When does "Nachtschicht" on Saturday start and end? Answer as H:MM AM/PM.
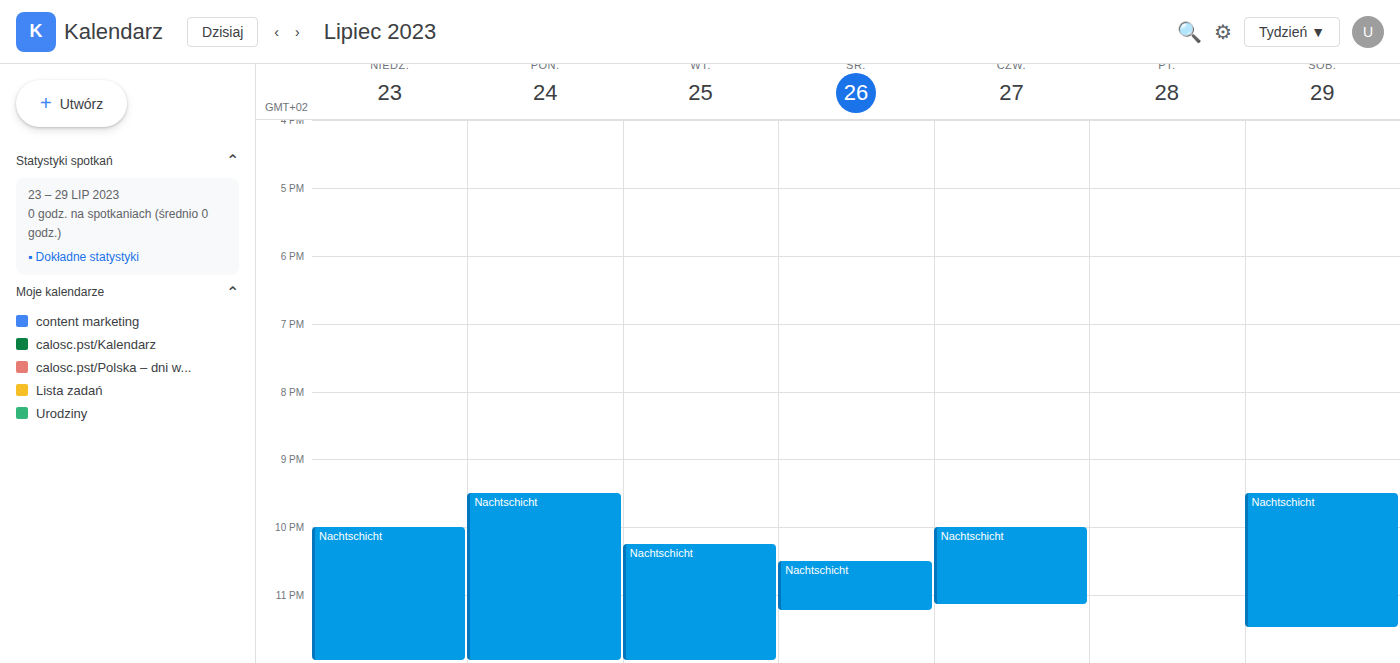
9:30 PM to 11:30 PM